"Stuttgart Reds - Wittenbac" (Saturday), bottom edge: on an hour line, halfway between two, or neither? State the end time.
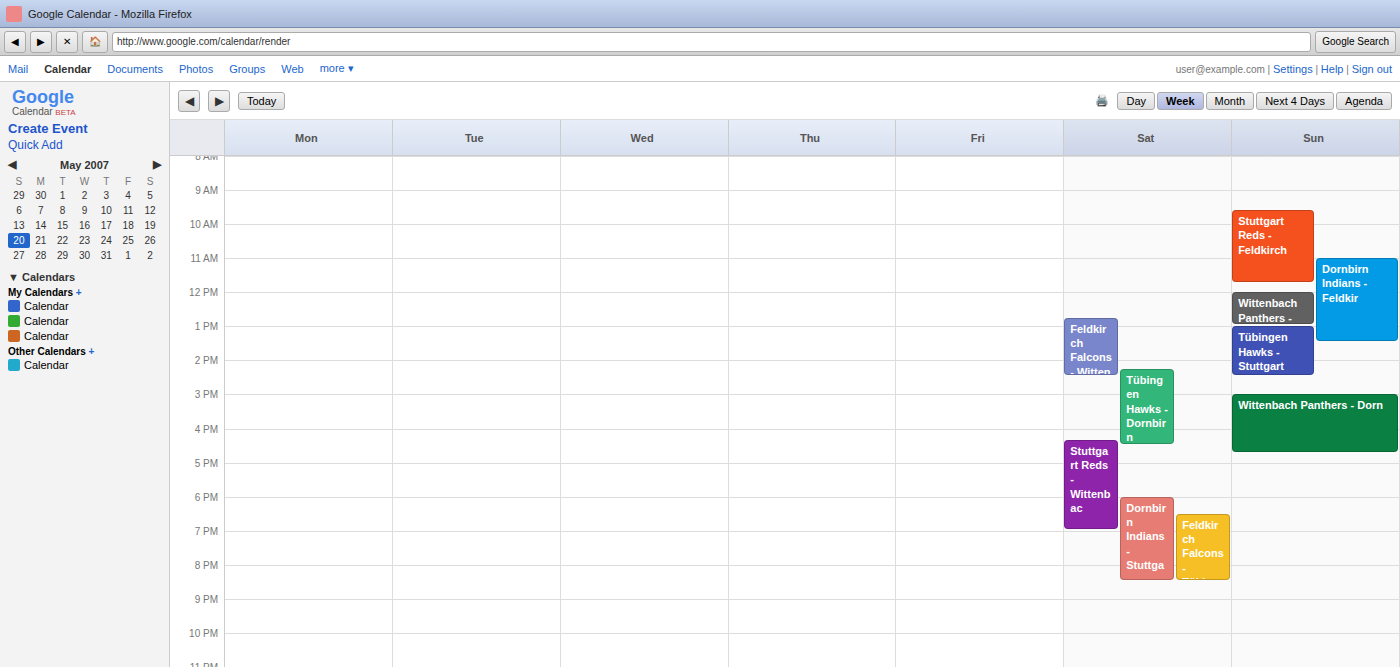
7:00 PM -- exactly on the 7 PM line.